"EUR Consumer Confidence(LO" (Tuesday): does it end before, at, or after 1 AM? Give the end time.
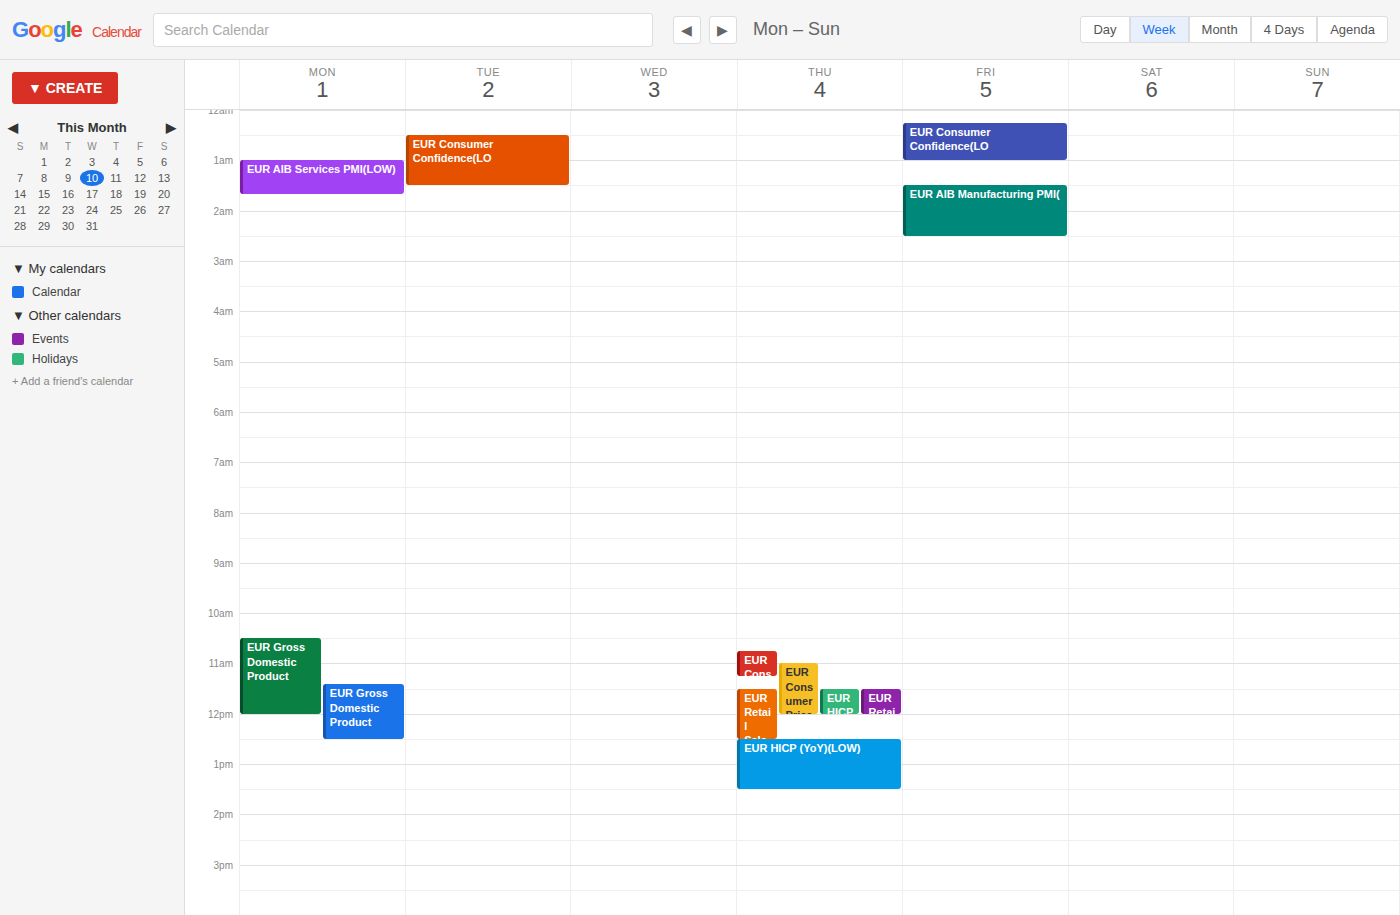
1:30 AM -- after 1 AM, 30 minutes below the 1 AM line.